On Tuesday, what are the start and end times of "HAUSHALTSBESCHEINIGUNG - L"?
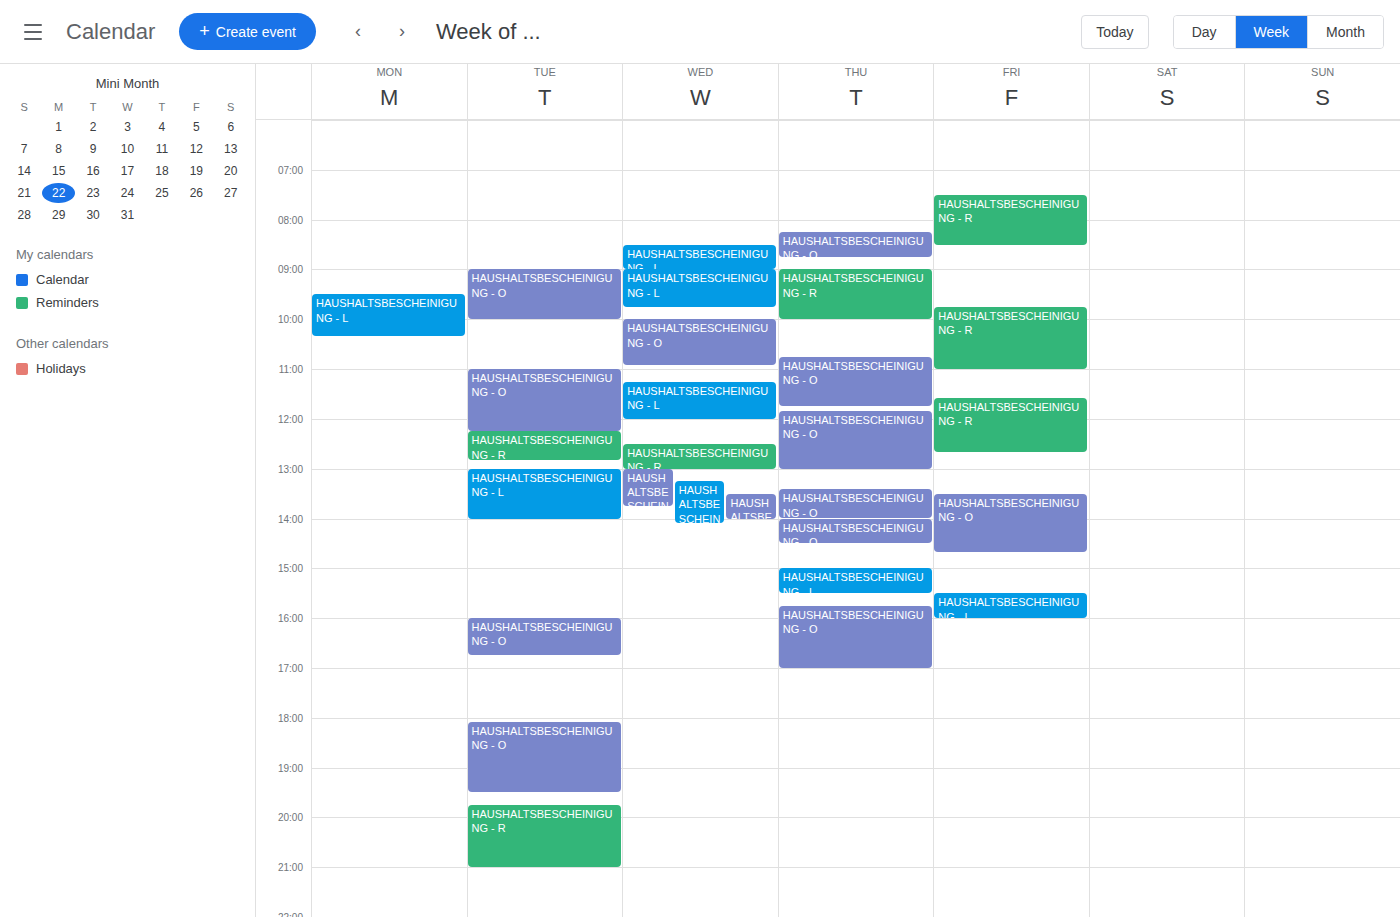
1:00 PM to 2:00 PM